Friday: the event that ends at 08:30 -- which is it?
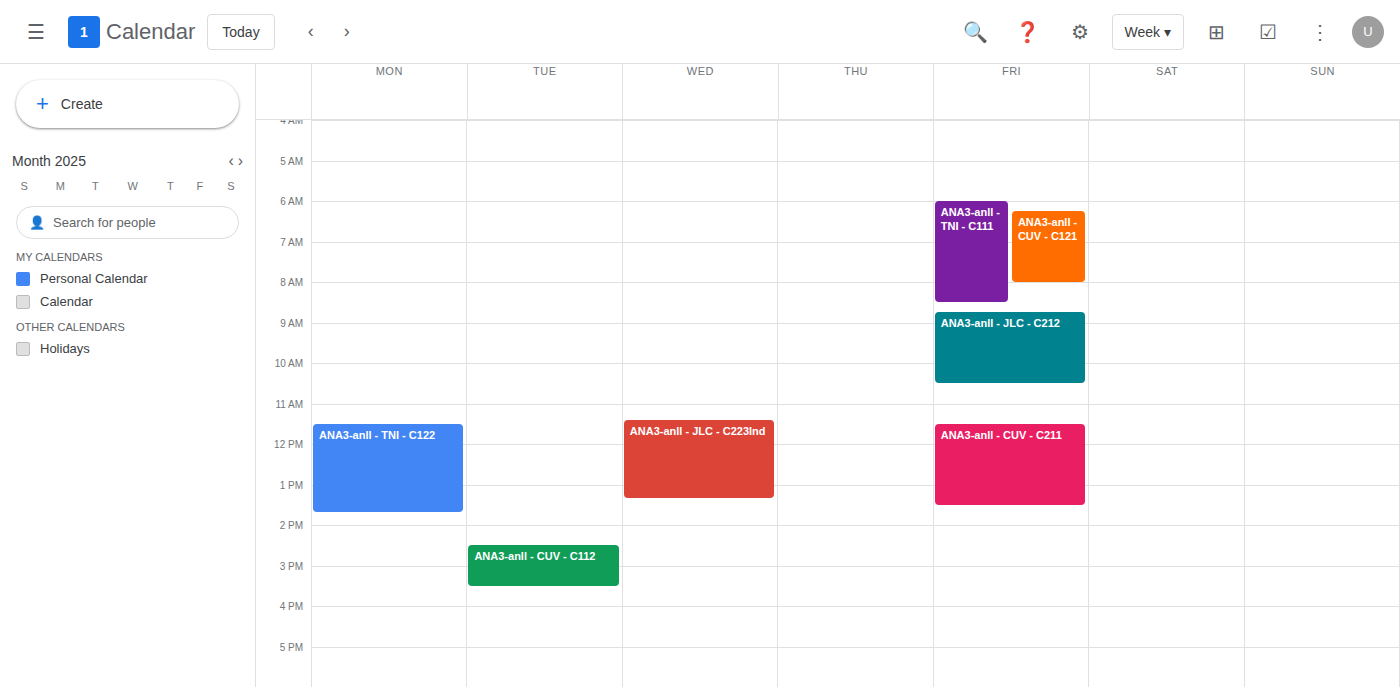
"ANA3-anll - TNI - C111"